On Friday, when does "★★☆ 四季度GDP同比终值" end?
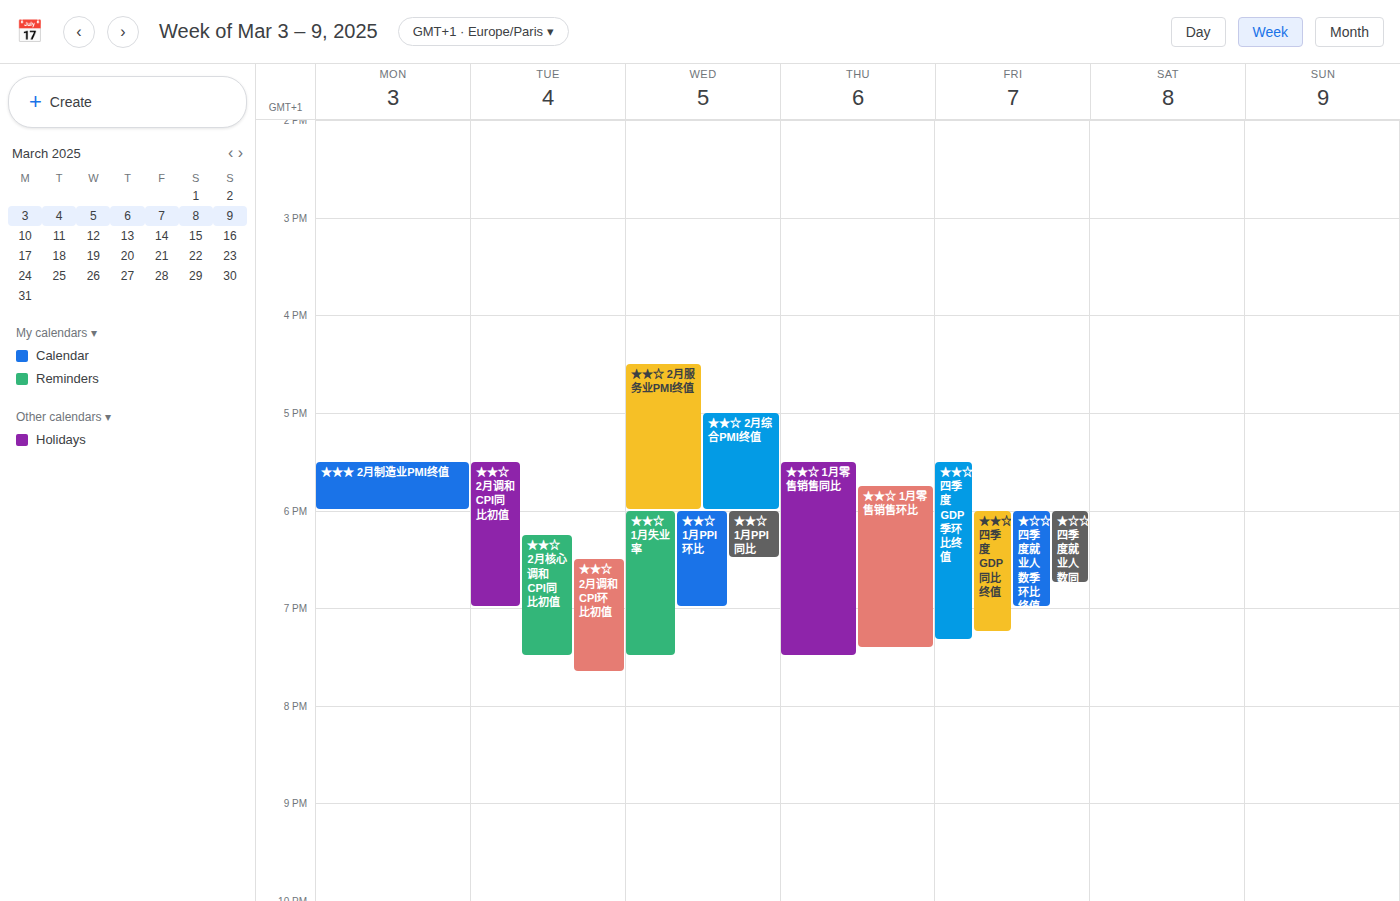
7:15 PM